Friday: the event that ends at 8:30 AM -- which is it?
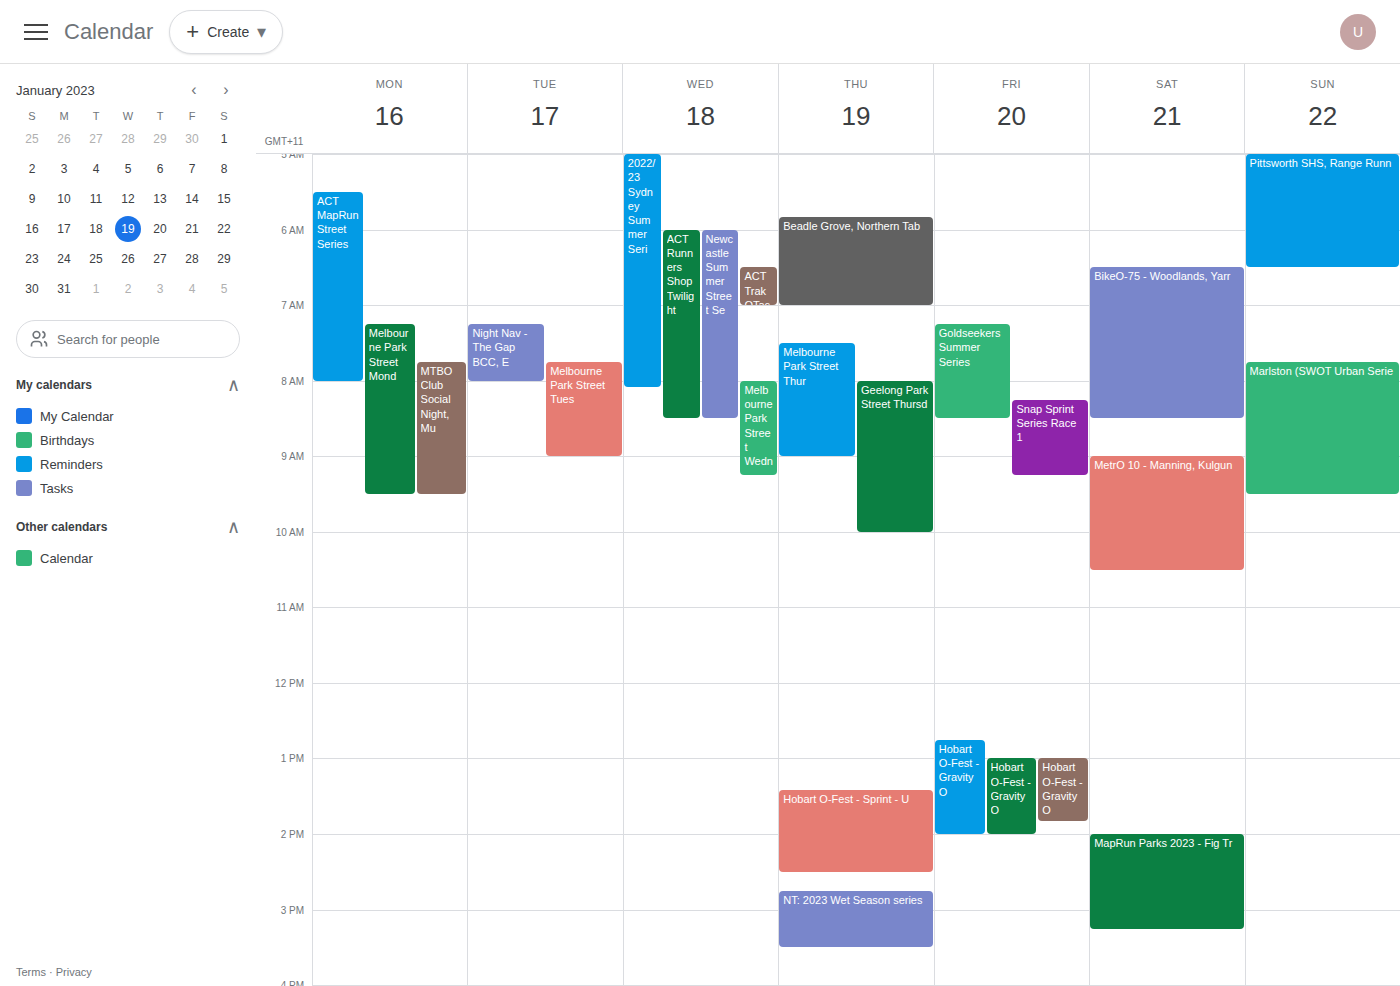
"Goldseekers Summer Series"